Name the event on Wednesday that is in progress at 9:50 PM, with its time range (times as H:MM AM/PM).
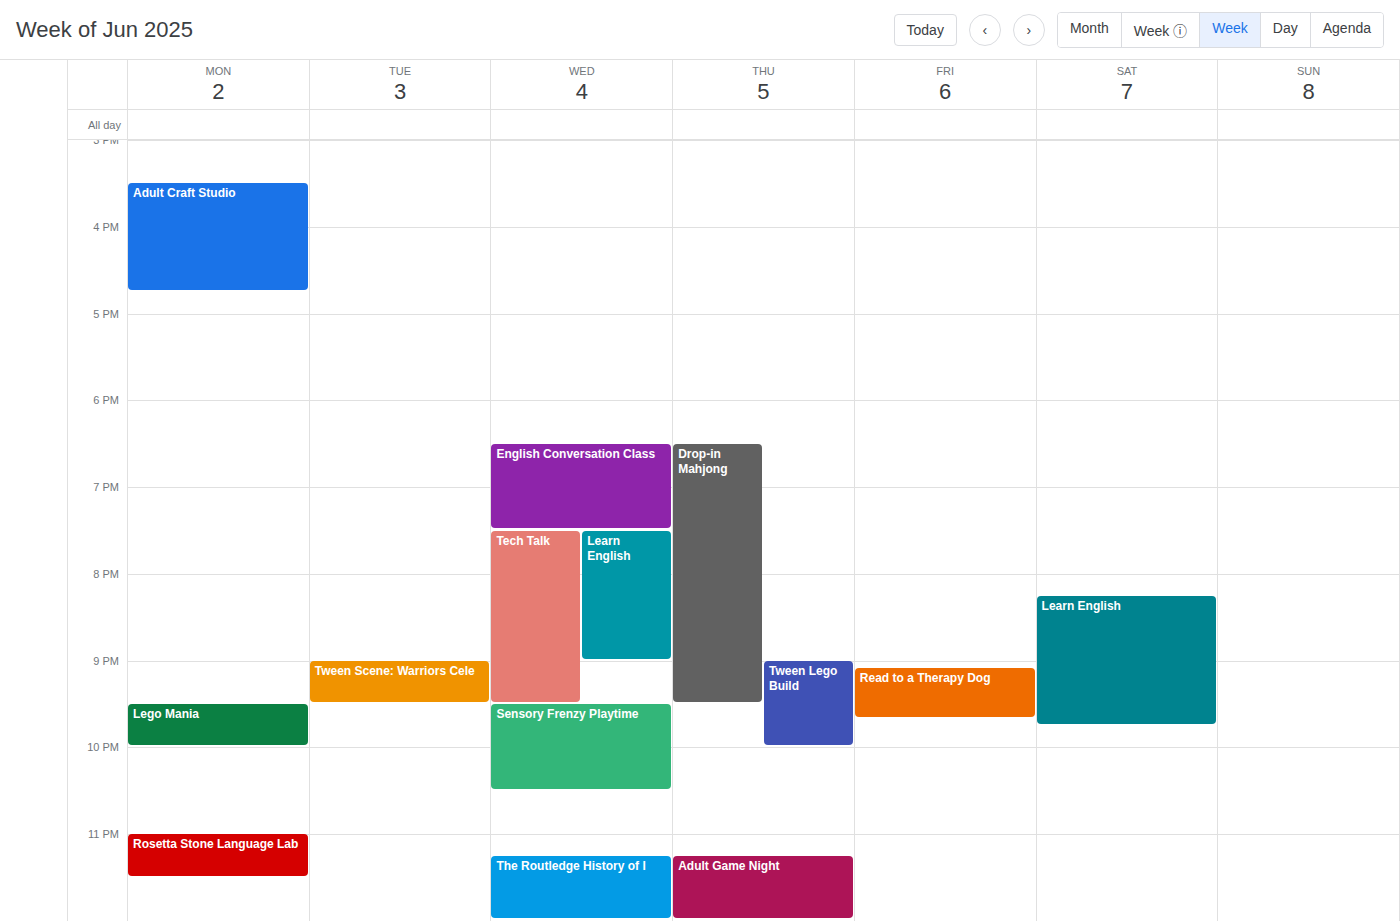
"Sensory Frenzy Playtime", 9:30 PM to 10:30 PM